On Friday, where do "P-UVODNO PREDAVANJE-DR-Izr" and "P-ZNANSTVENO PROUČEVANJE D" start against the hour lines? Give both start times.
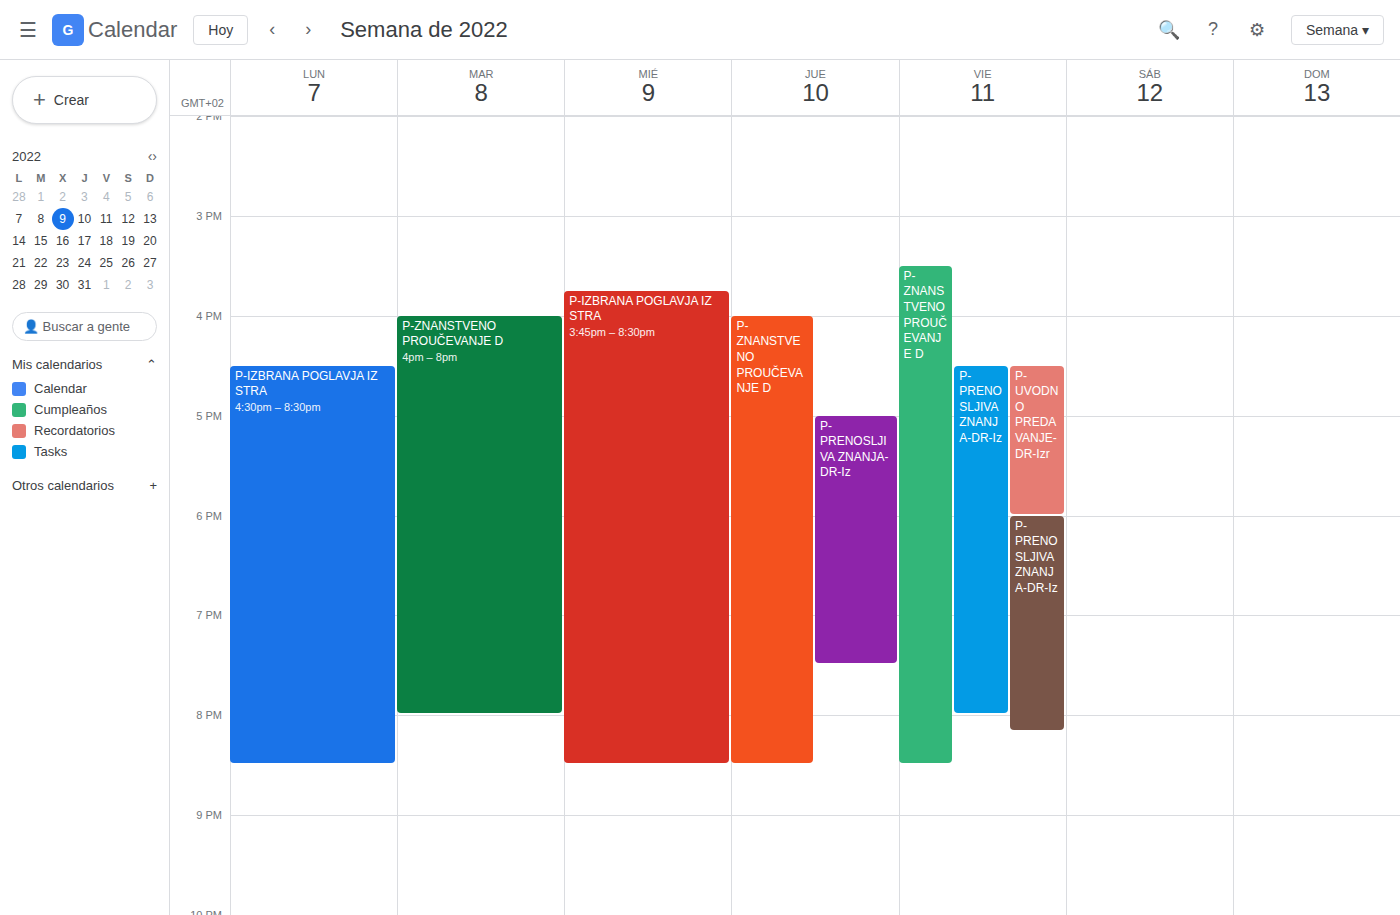
"P-UVODNO PREDAVANJE-DR-Izr": 16:30, halfway between the 16:00 and 17:00 lines. "P-ZNANSTVENO PROUČEVANJE D": 15:30, halfway between the 15:00 and 16:00 lines.